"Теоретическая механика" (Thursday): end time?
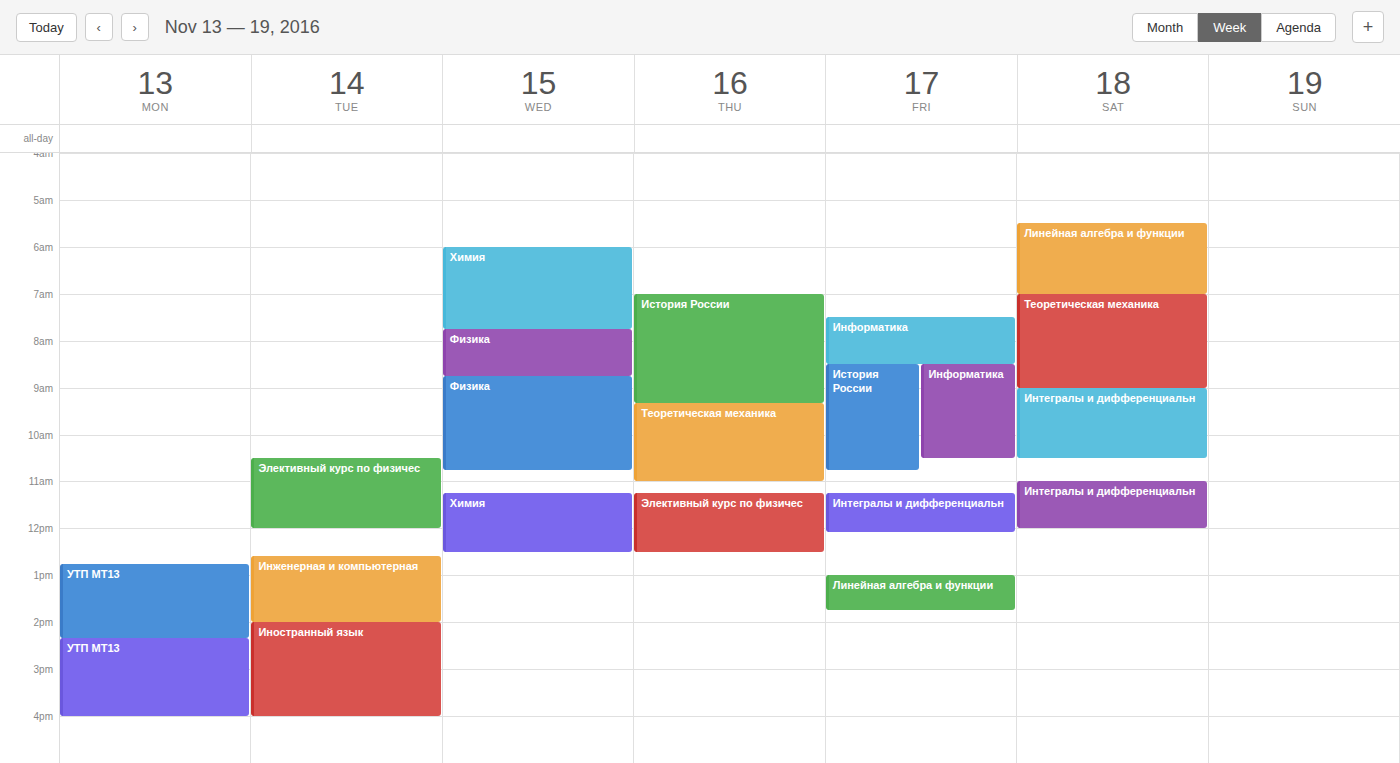
11:00 AM